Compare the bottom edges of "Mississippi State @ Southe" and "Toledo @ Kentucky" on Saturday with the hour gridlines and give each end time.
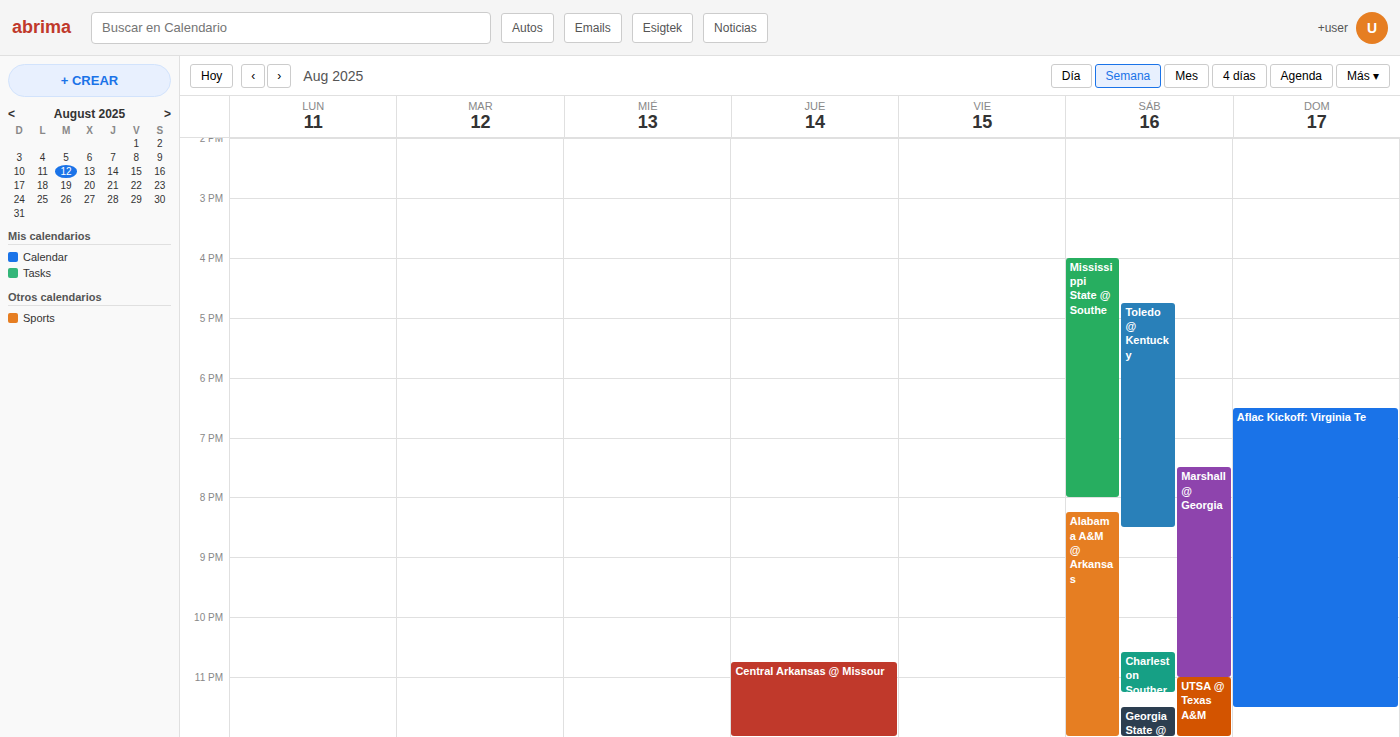
"Mississippi State @ Southe": 8:00 PM, exactly on the 8 PM line. "Toledo @ Kentucky": 8:30 PM, halfway between the 8 PM and 9 PM lines.